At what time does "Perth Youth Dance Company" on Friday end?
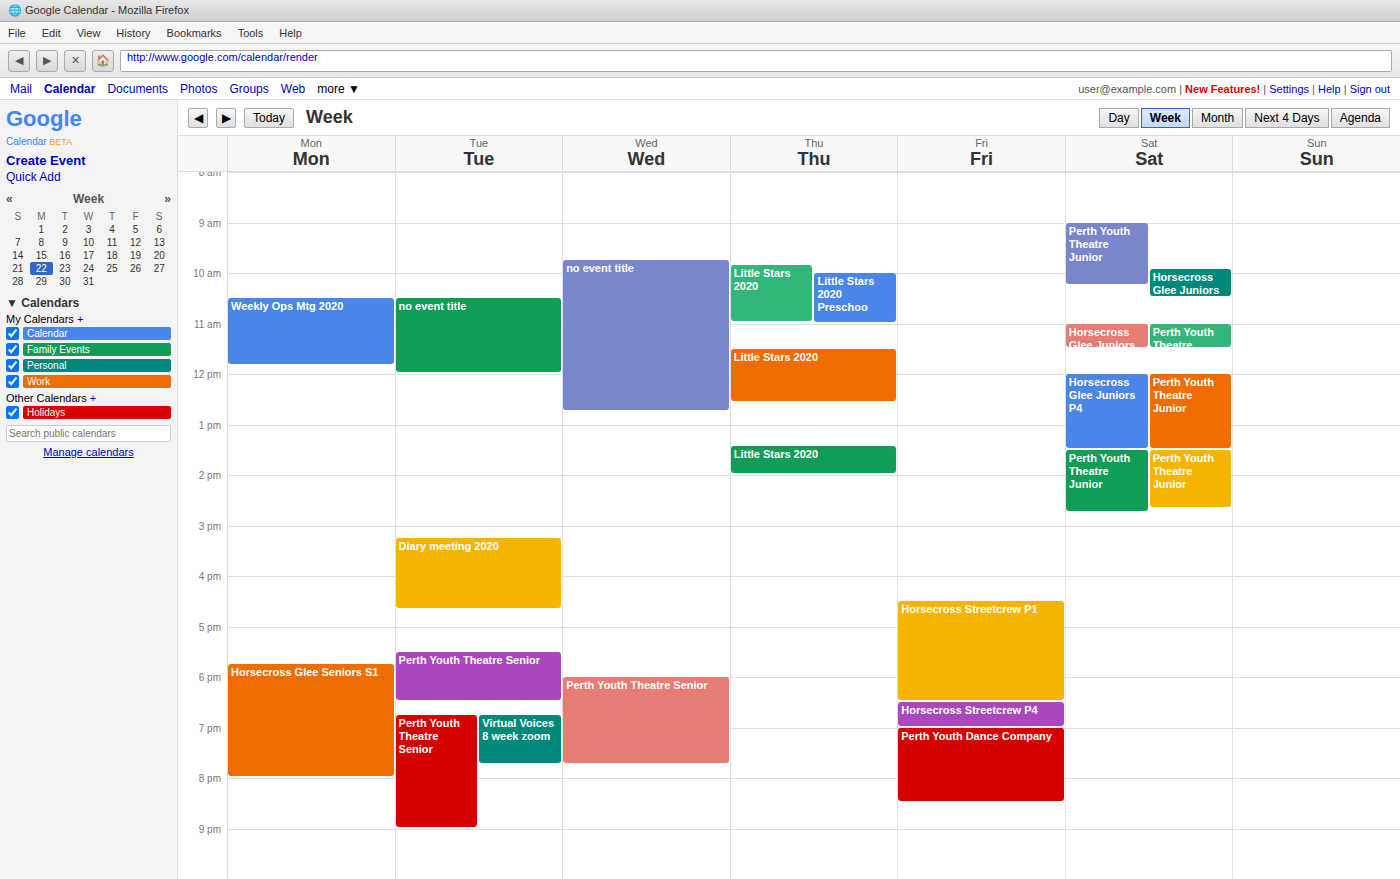
8:30 PM